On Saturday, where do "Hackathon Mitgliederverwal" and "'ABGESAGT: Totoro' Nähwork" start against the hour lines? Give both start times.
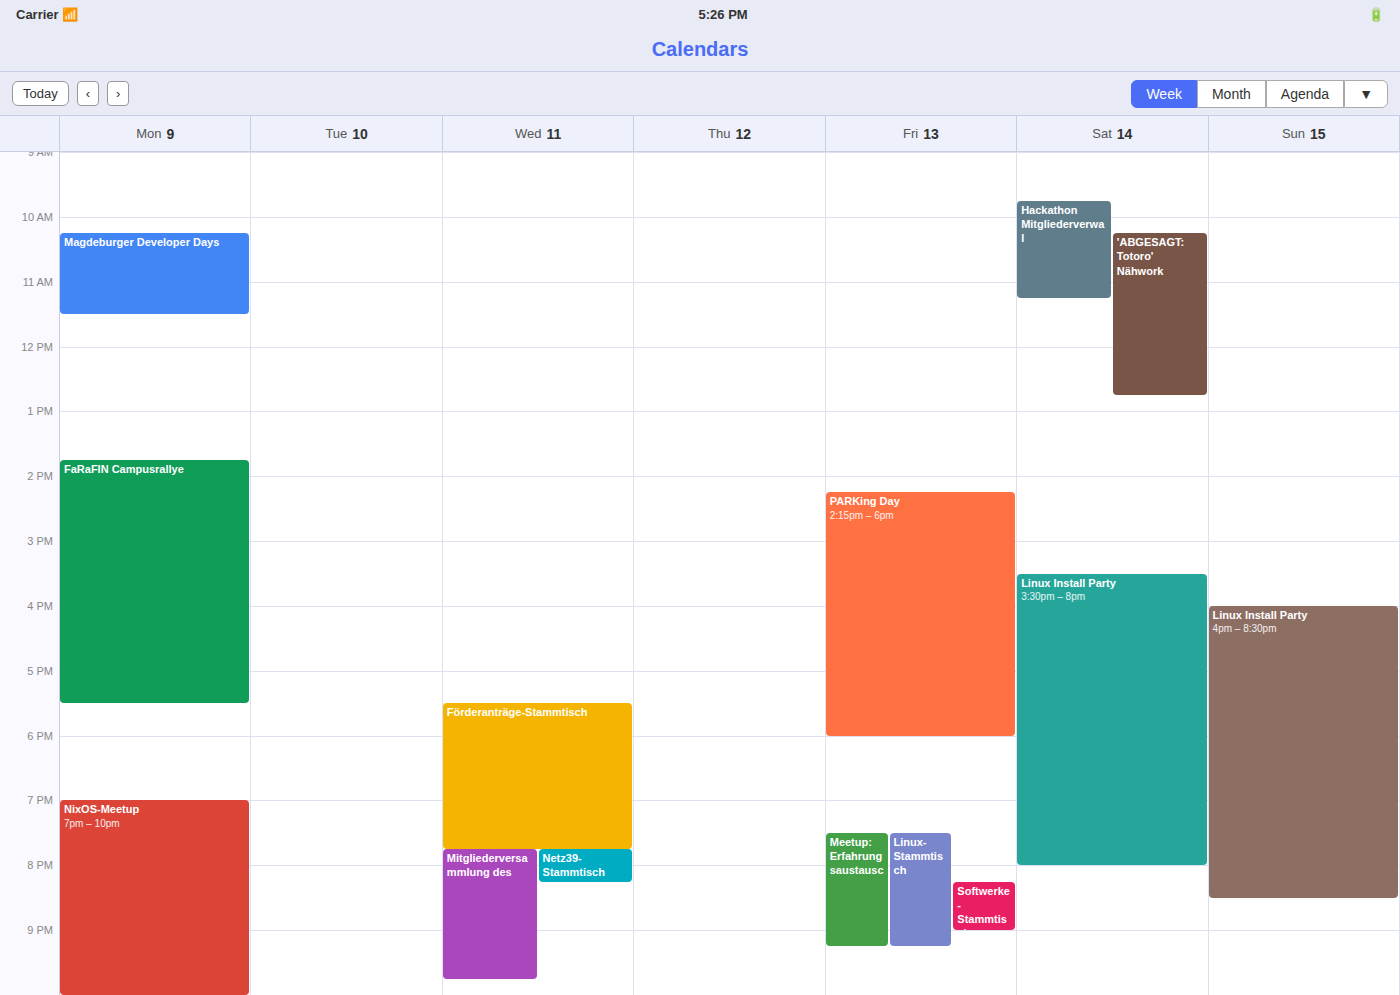
"Hackathon Mitgliederverwal": 9:45 AM, neither: three quarters of the way from the 9 AM line to the 10 AM line. "'ABGESAGT: Totoro' Nähwork": 10:15 AM, neither: a quarter of the way from the 10 AM line to the 11 AM line.